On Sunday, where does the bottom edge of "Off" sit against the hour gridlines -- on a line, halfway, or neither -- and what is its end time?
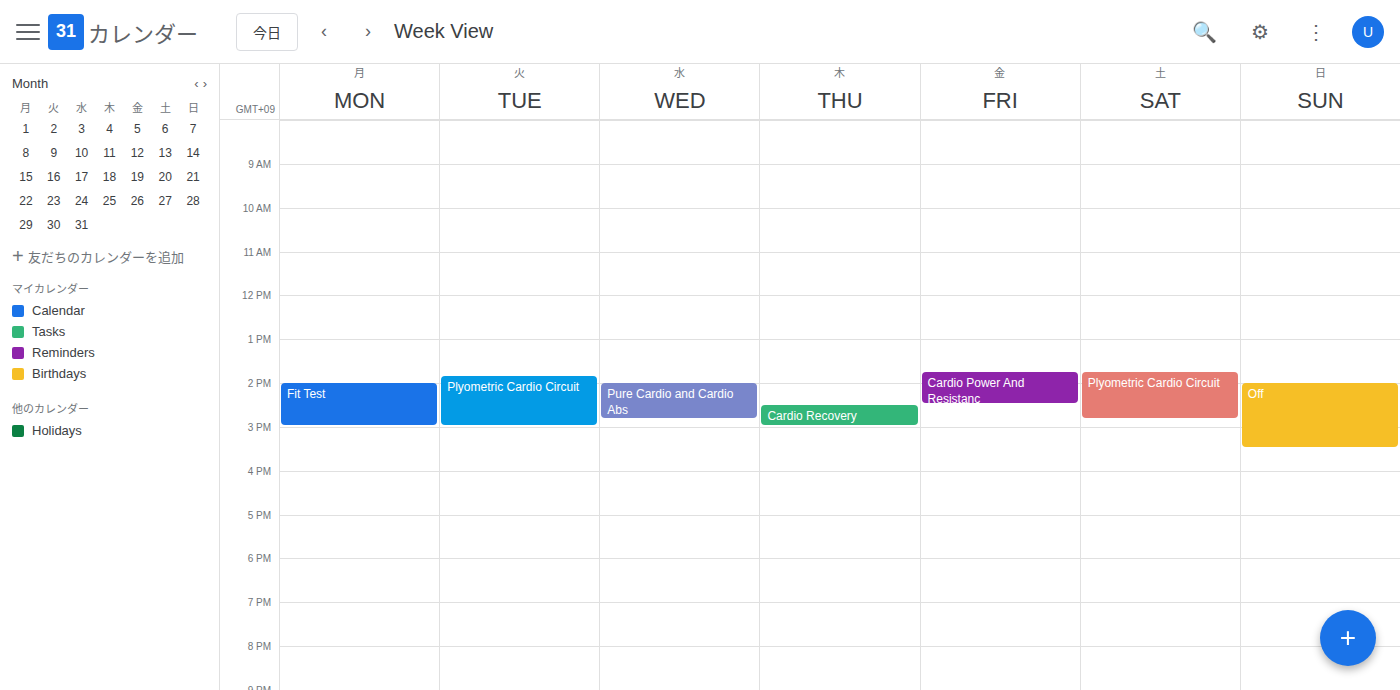
3:30 PM -- halfway between the 3 PM and 4 PM lines.